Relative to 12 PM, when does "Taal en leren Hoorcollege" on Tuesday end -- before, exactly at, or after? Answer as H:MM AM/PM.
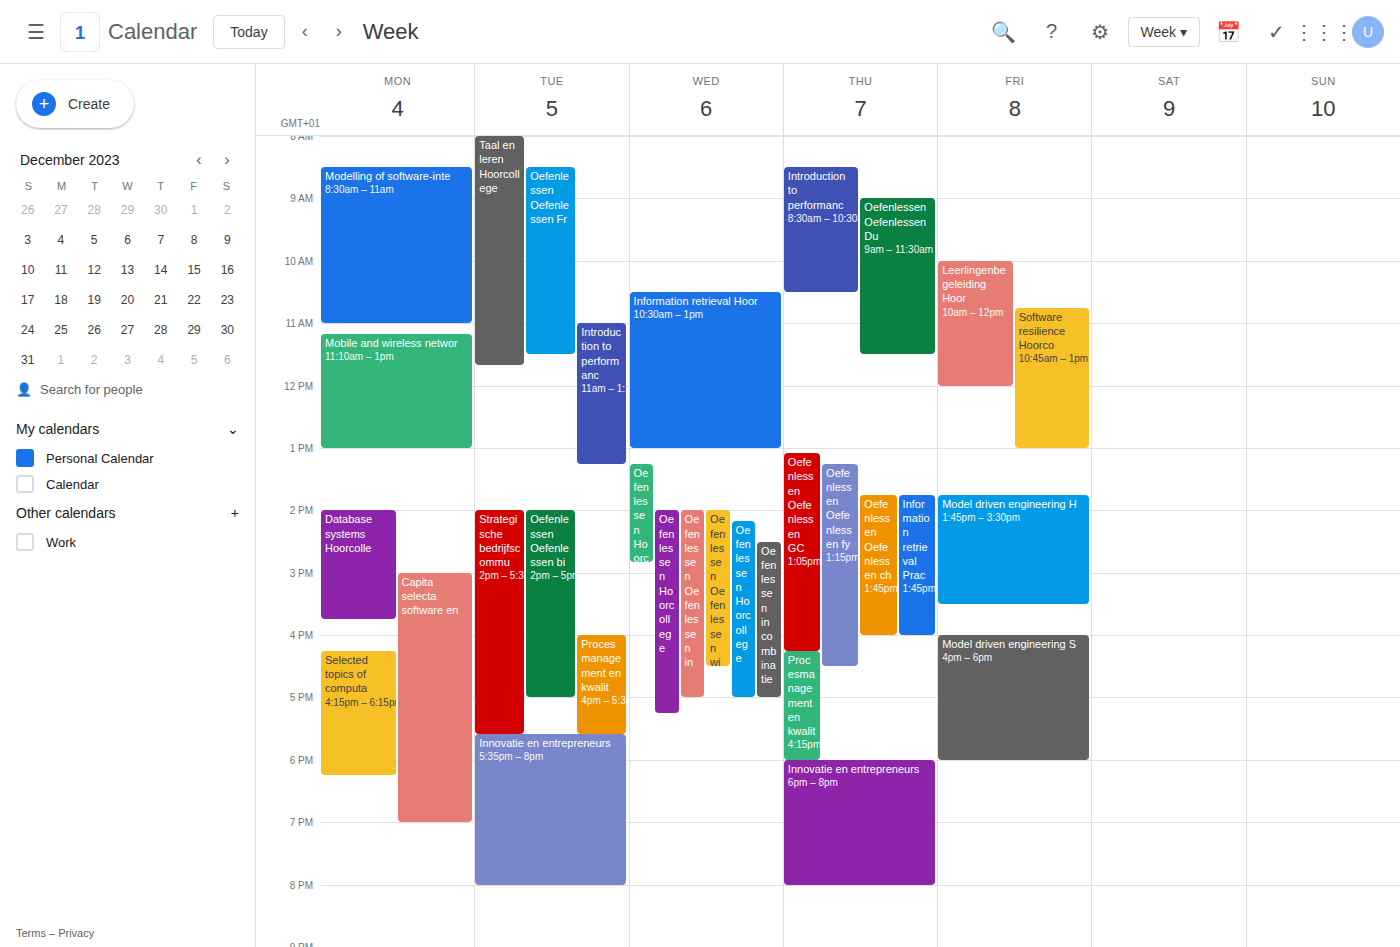
11:40 AM -- before 12 PM, 20 minutes above the 12 PM line.